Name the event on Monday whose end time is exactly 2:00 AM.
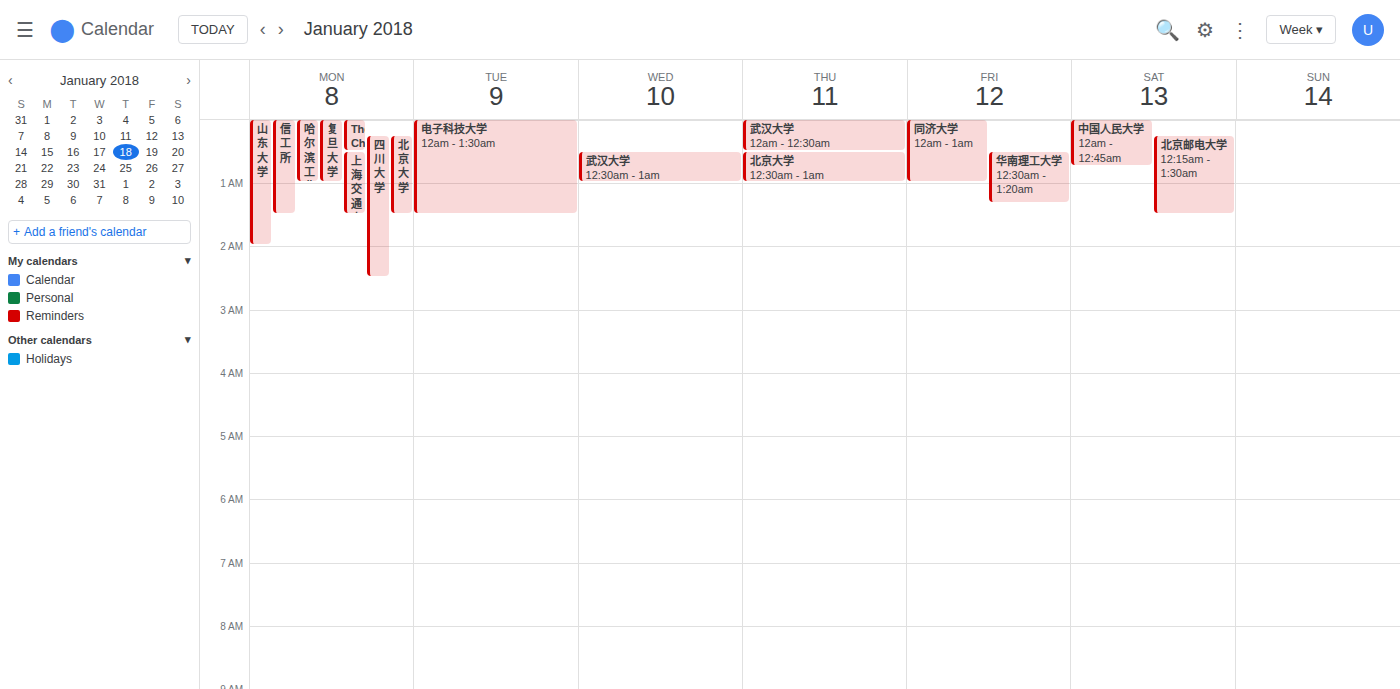
"山东大学"